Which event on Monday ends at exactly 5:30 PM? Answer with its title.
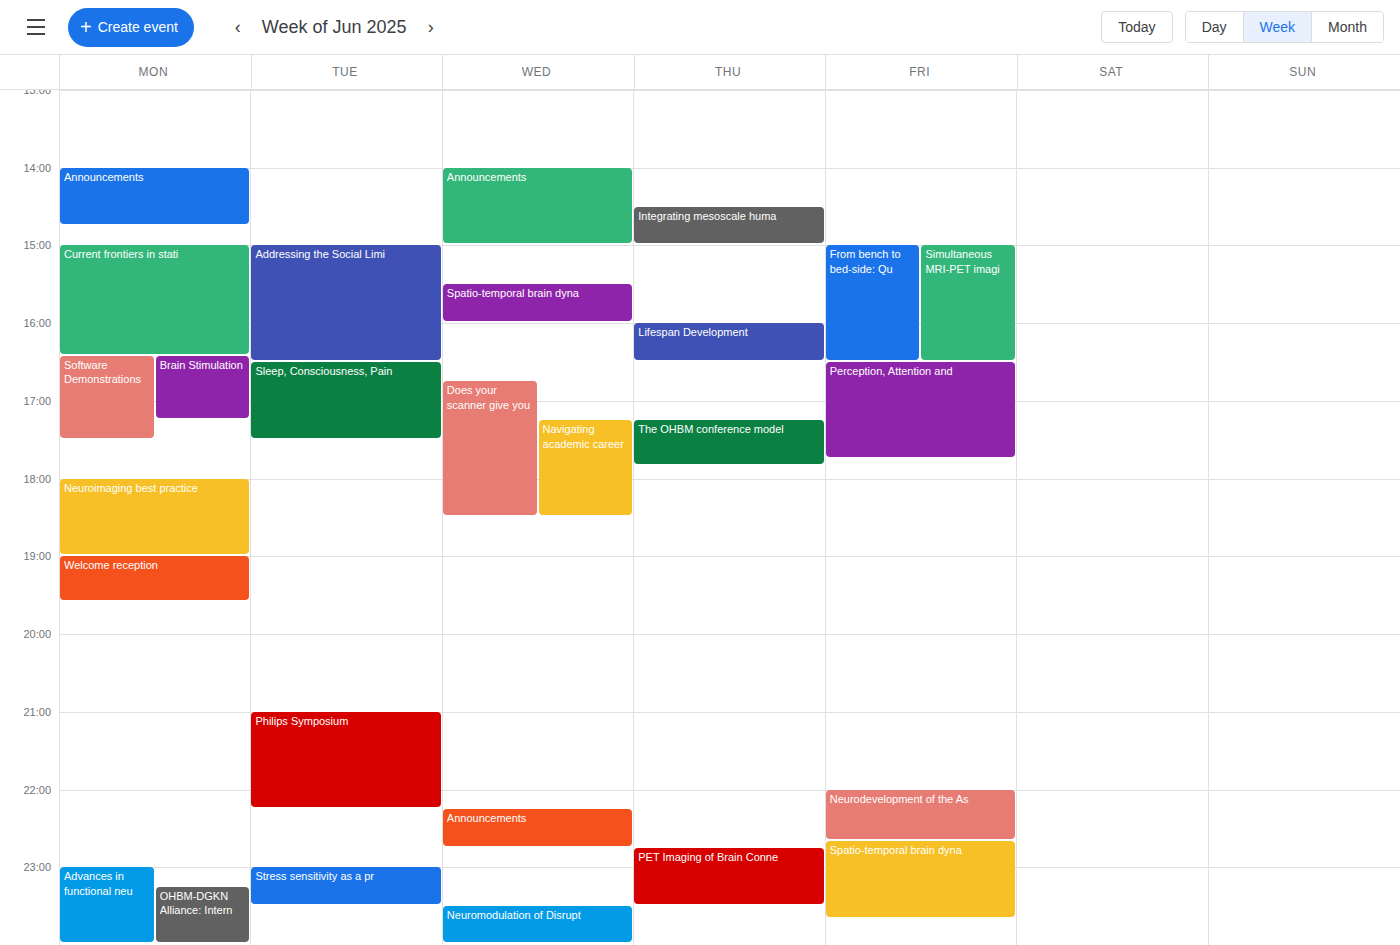
"Software Demonstrations"